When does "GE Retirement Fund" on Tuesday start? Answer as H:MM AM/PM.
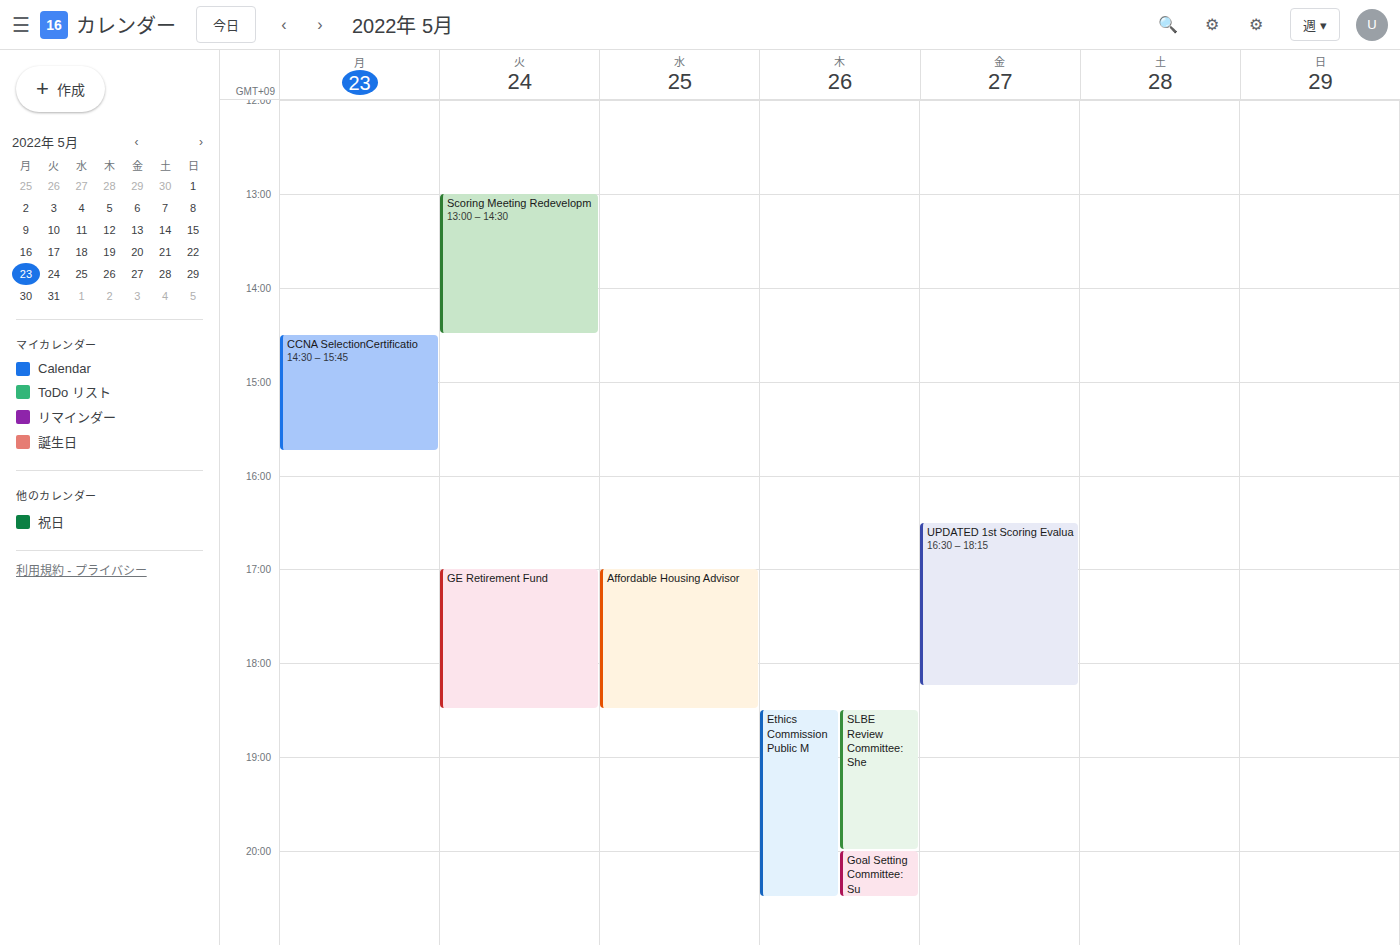
5:00 PM